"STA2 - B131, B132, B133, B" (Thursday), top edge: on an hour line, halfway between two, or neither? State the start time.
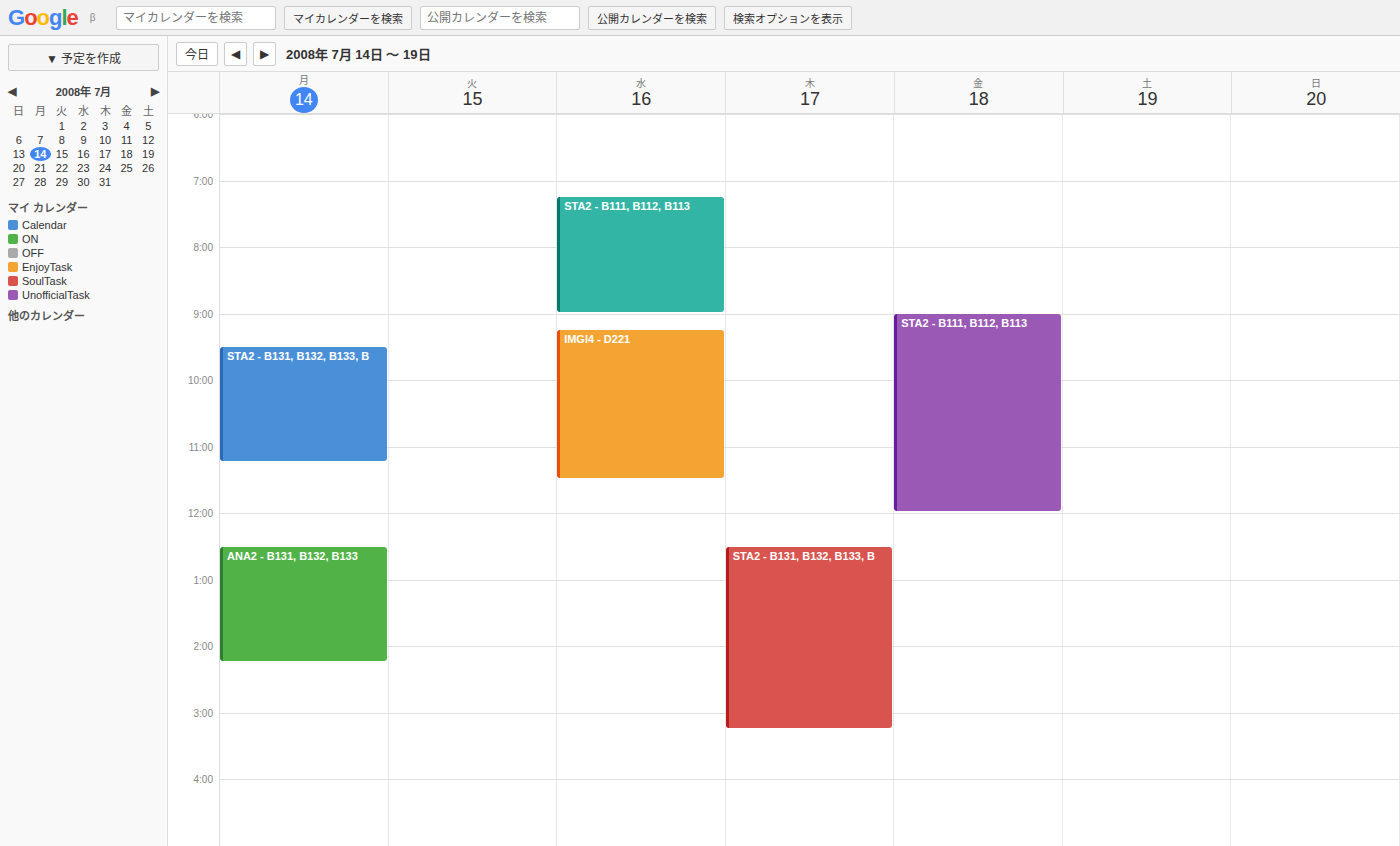
12:30 PM -- halfway between the 12 PM and 1 PM lines.